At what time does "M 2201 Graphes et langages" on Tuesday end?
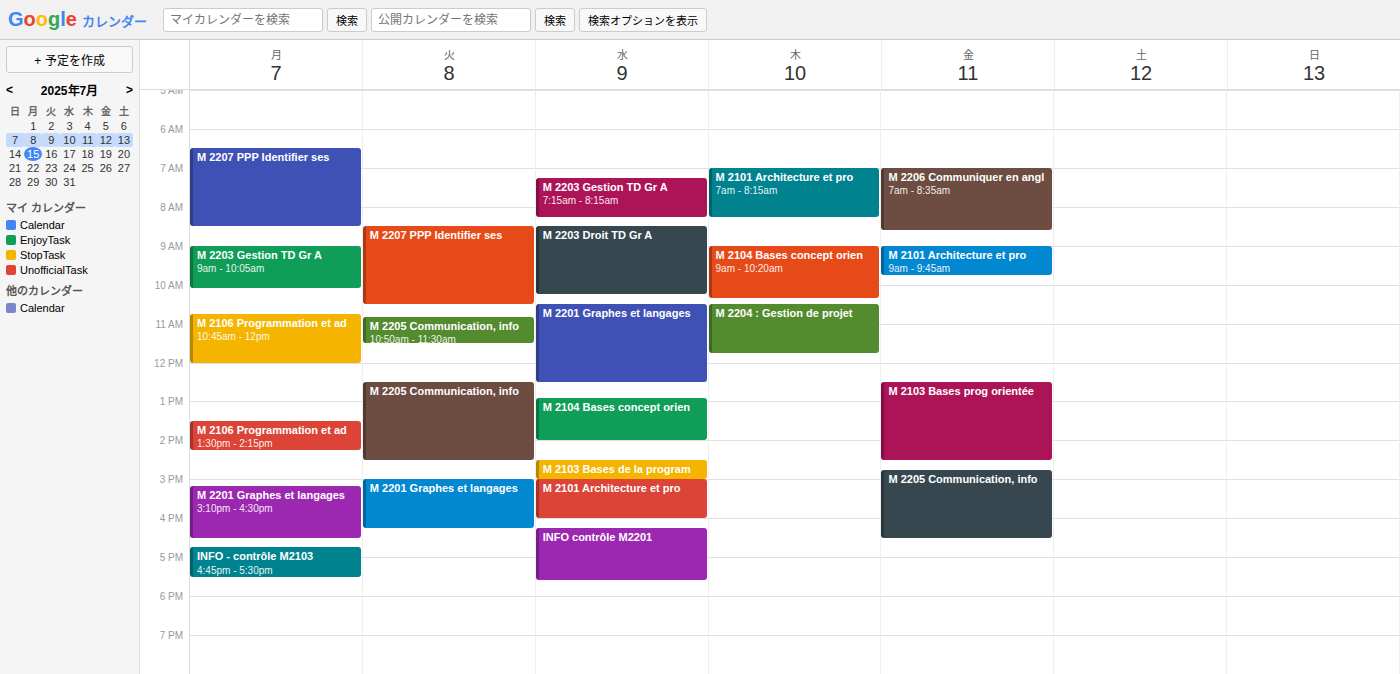
4:15 PM